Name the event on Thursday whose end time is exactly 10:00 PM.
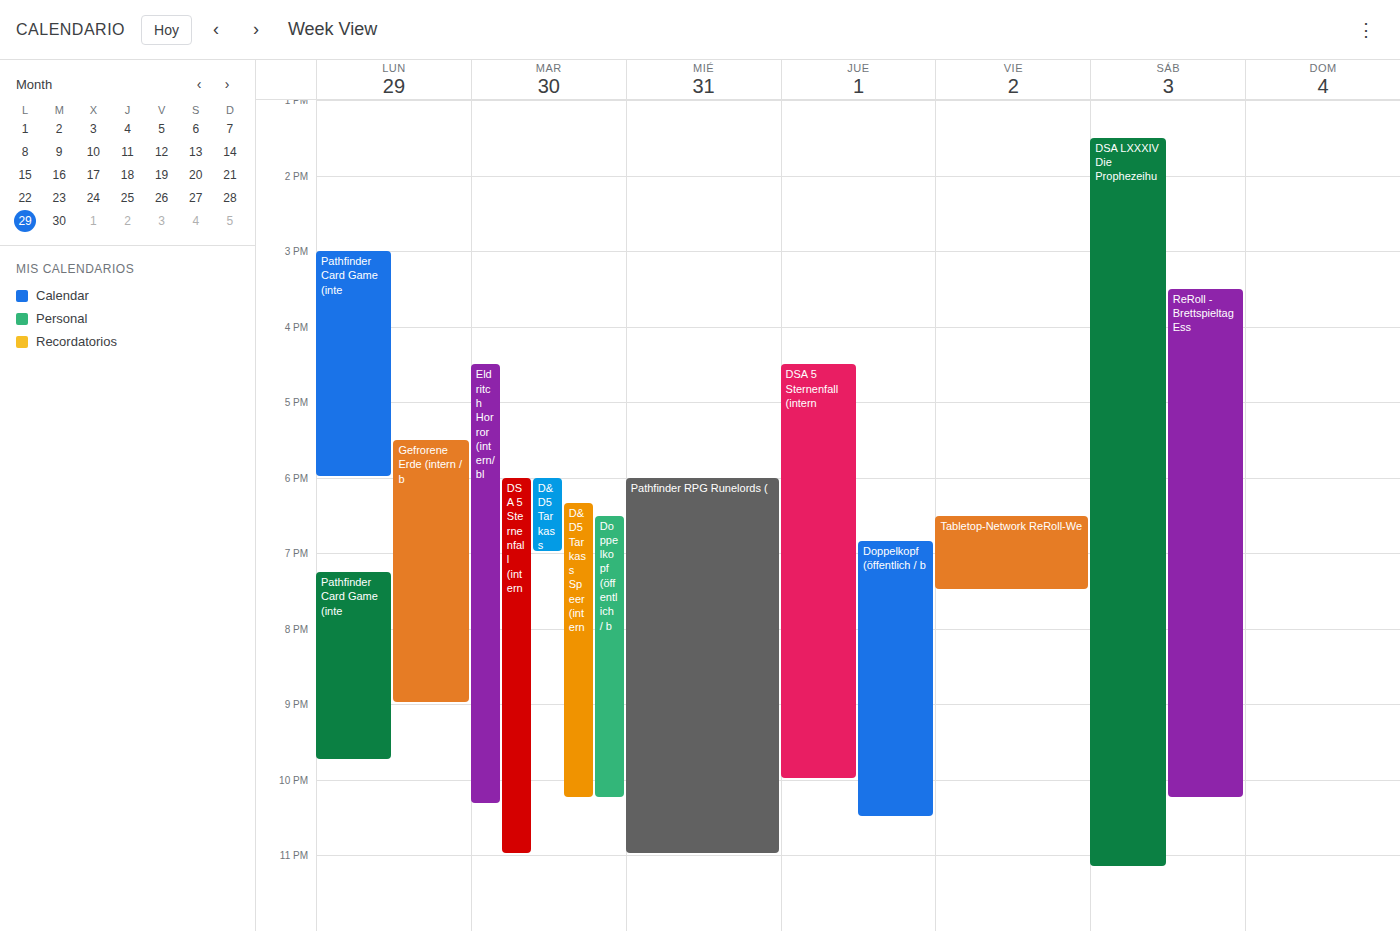
"DSA 5 Sternenfall (intern"